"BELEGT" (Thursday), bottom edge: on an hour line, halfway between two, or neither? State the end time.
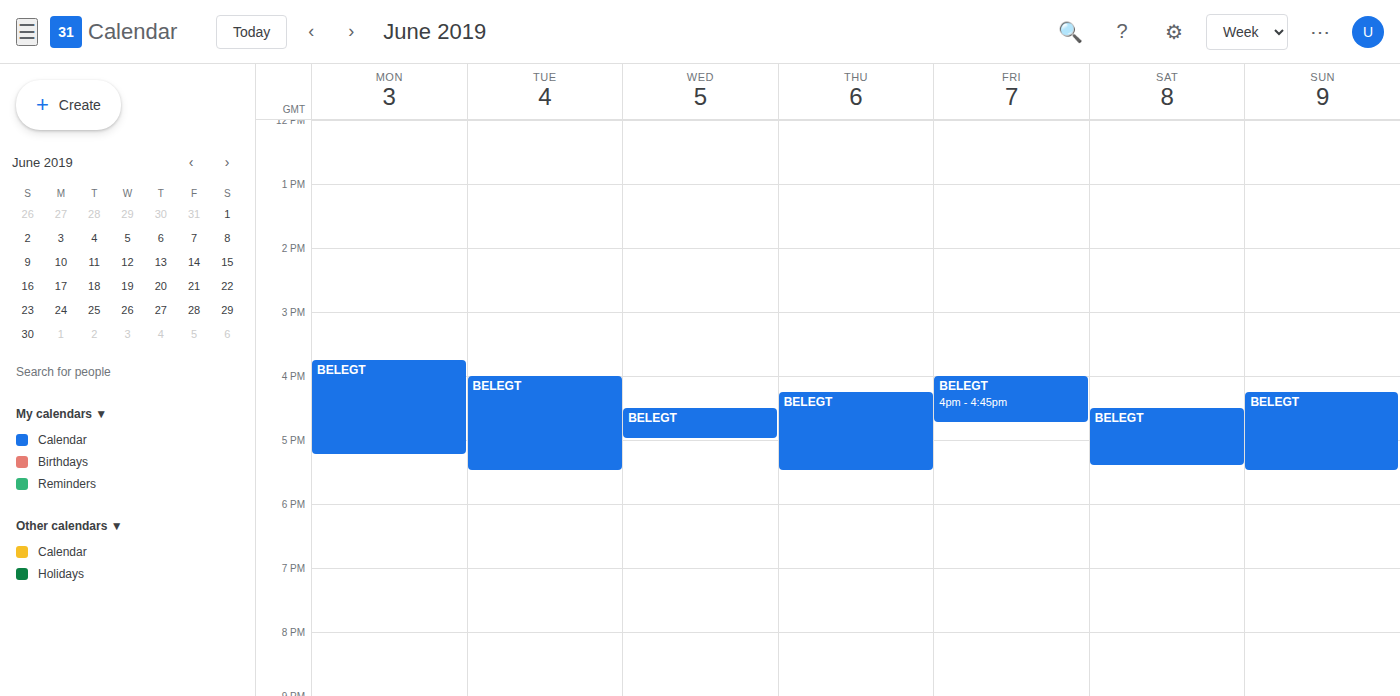
5:30 PM -- halfway between the 5 PM and 6 PM lines.